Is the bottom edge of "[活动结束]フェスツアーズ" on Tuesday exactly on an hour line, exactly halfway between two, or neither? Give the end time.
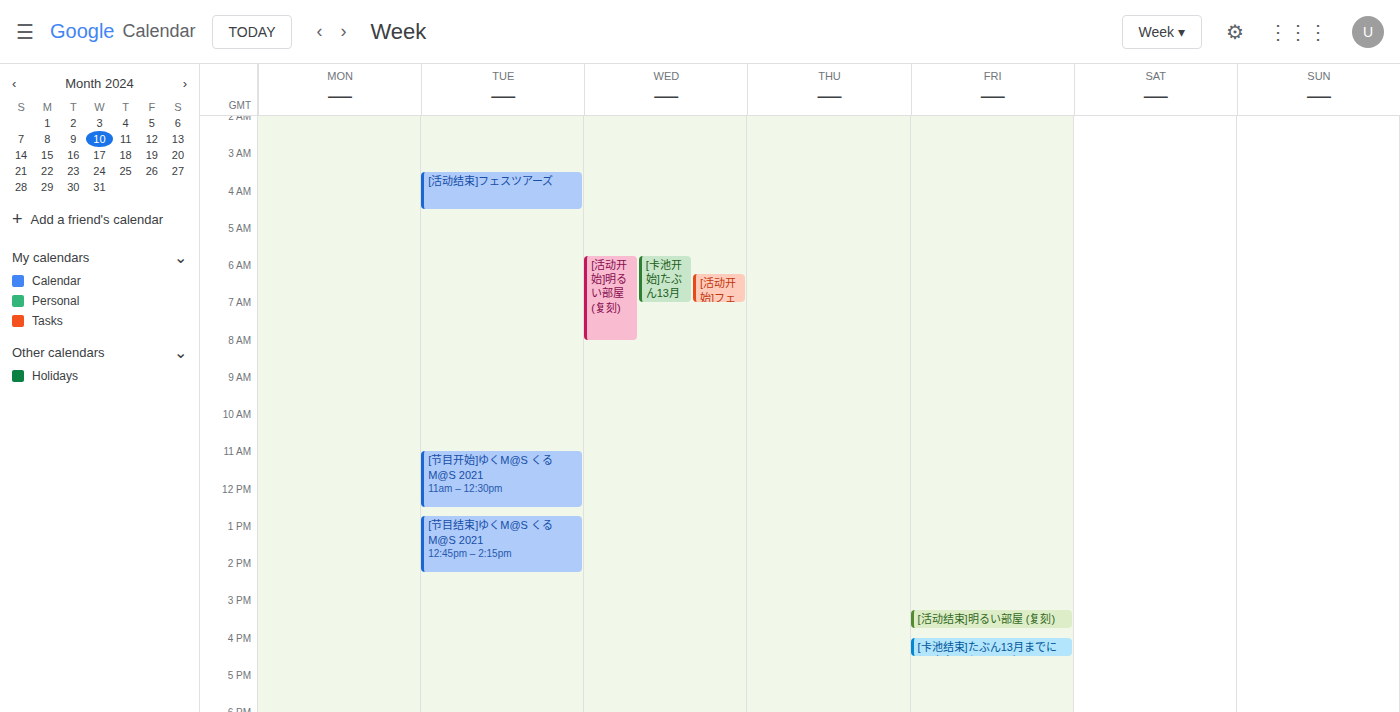
4:30 AM -- halfway between the 4 AM and 5 AM lines.